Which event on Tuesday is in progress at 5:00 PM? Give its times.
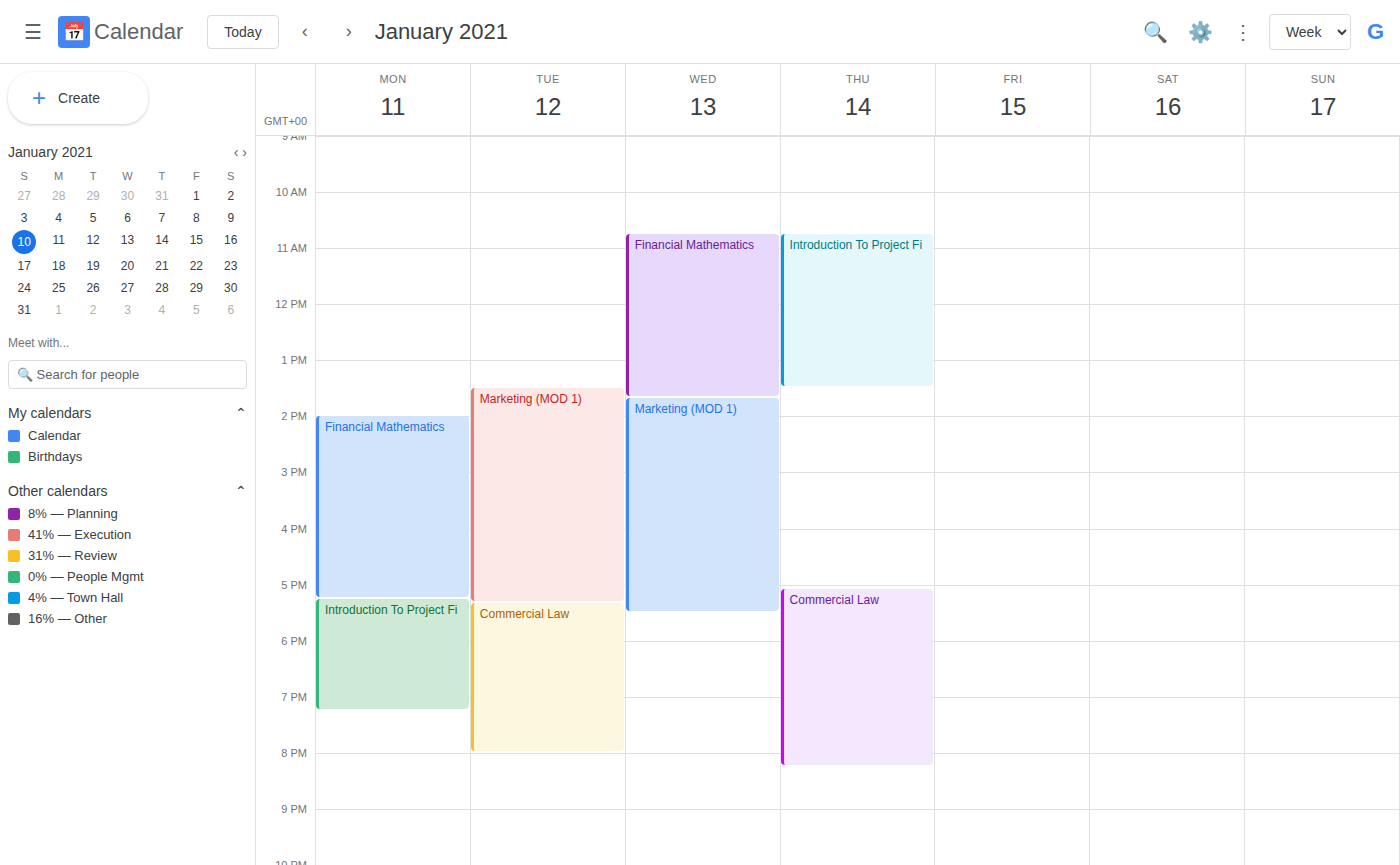
"Marketing (MOD 1)", 1:30 PM to 5:20 PM